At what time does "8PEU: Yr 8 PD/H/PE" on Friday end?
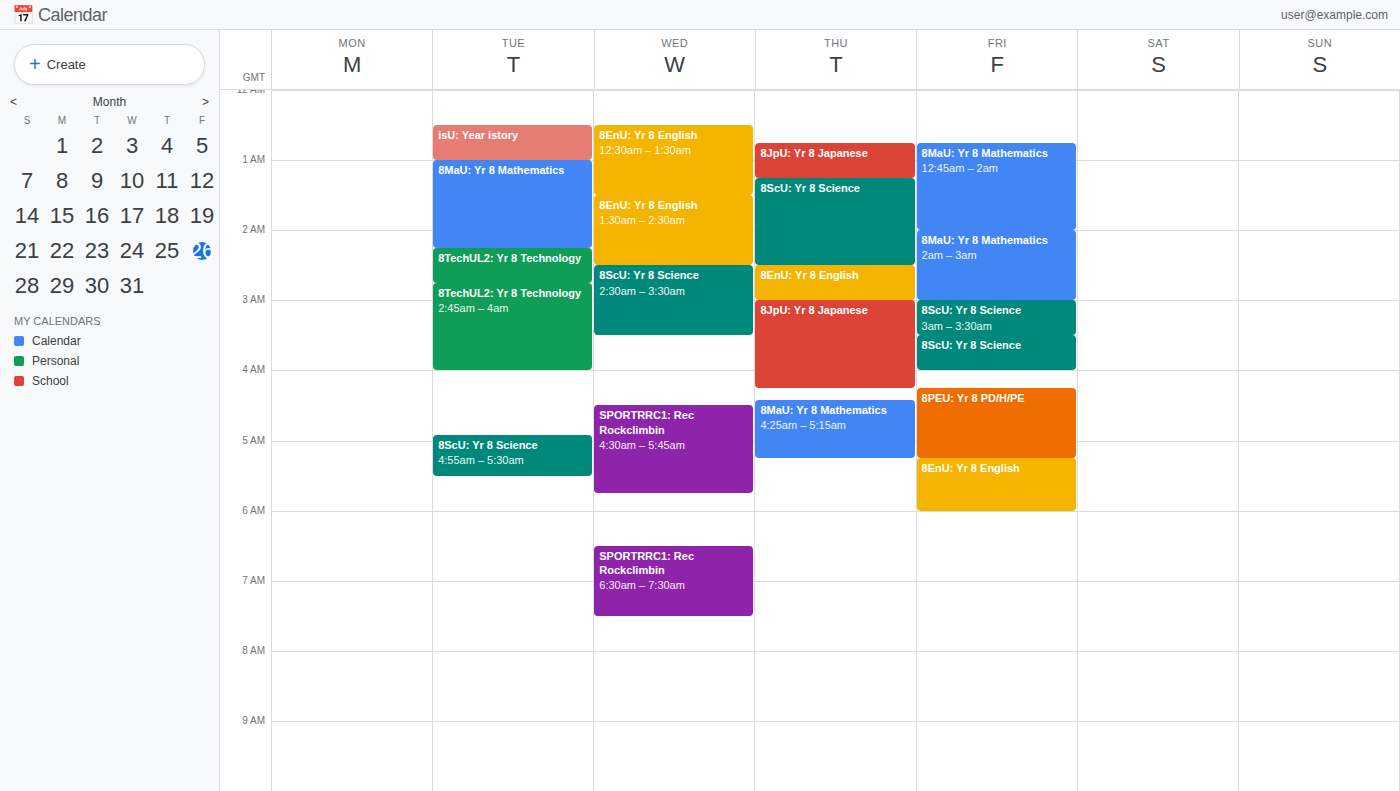
5:15 AM